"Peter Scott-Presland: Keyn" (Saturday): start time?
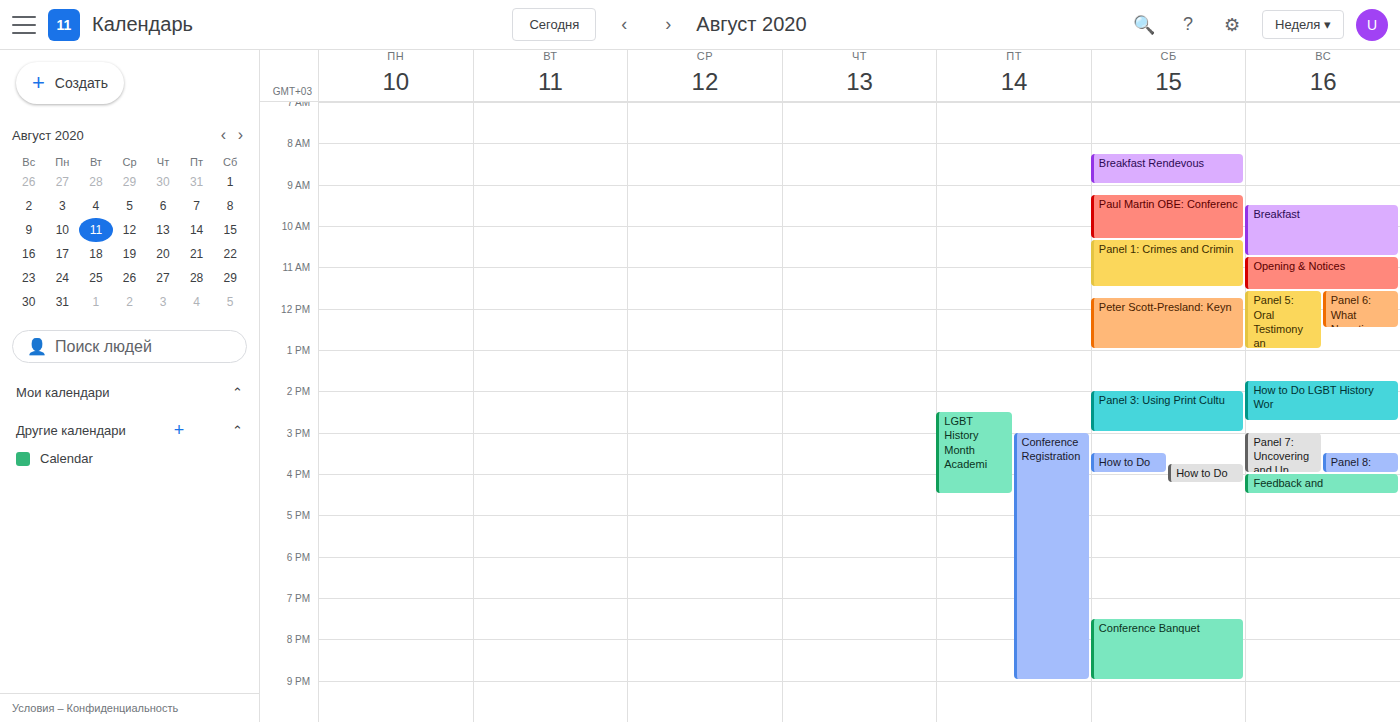
11:45 AM